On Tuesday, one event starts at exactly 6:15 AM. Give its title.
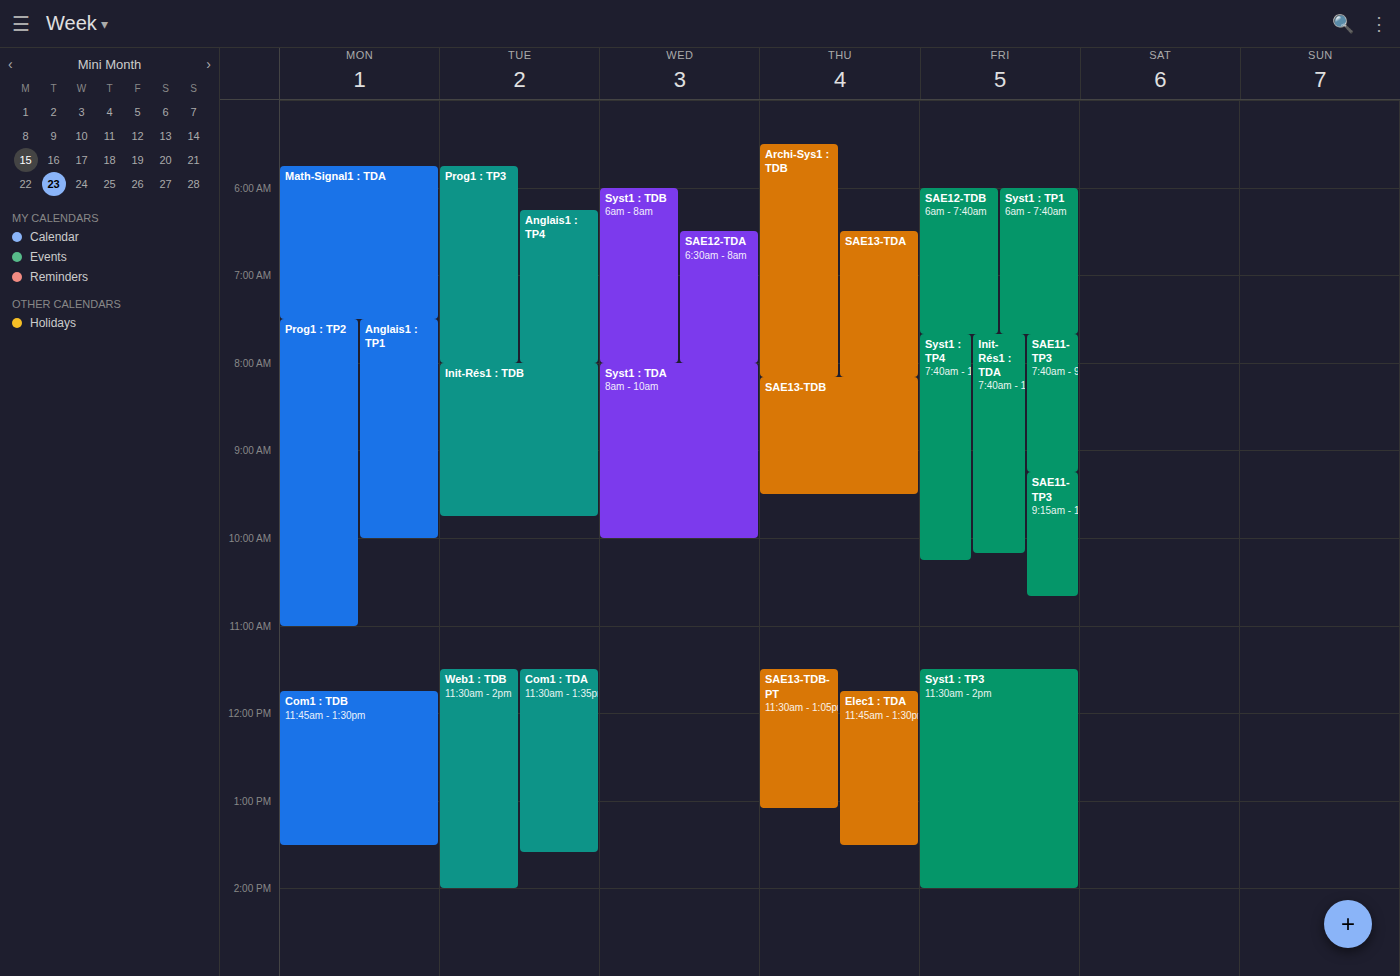
"Anglais1 : TP4"